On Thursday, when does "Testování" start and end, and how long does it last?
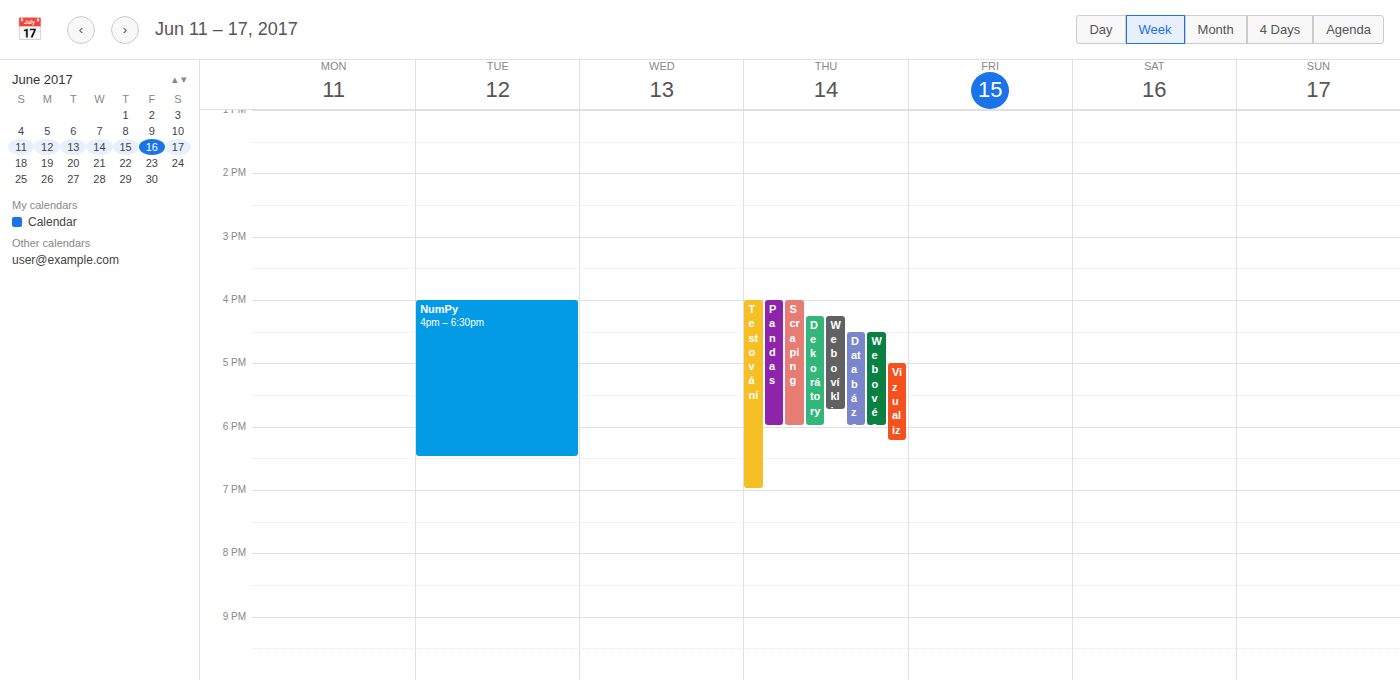
4:00 PM to 7:00 PM, 3 hours